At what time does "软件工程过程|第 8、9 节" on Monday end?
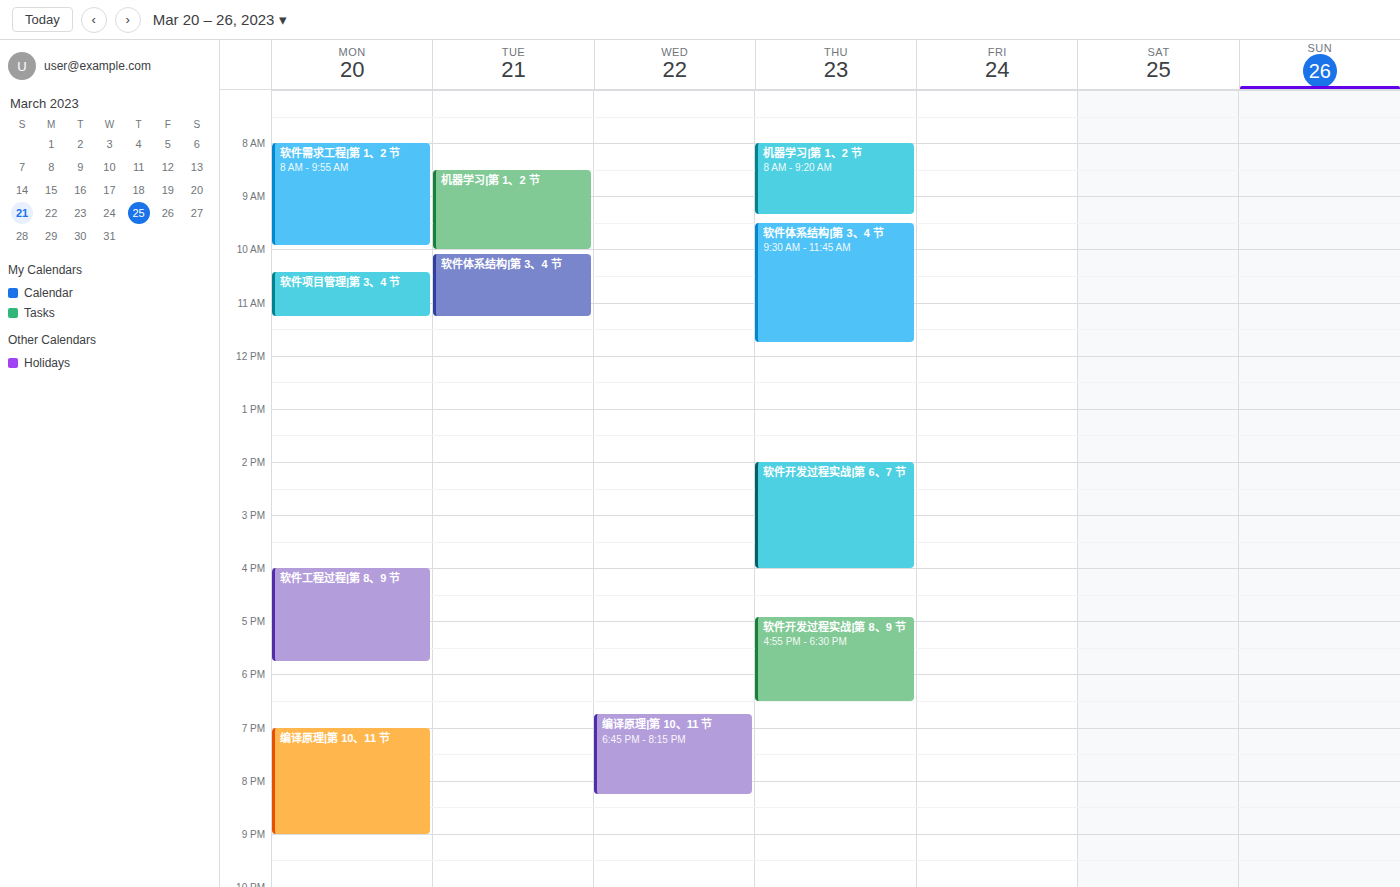
5:45 PM